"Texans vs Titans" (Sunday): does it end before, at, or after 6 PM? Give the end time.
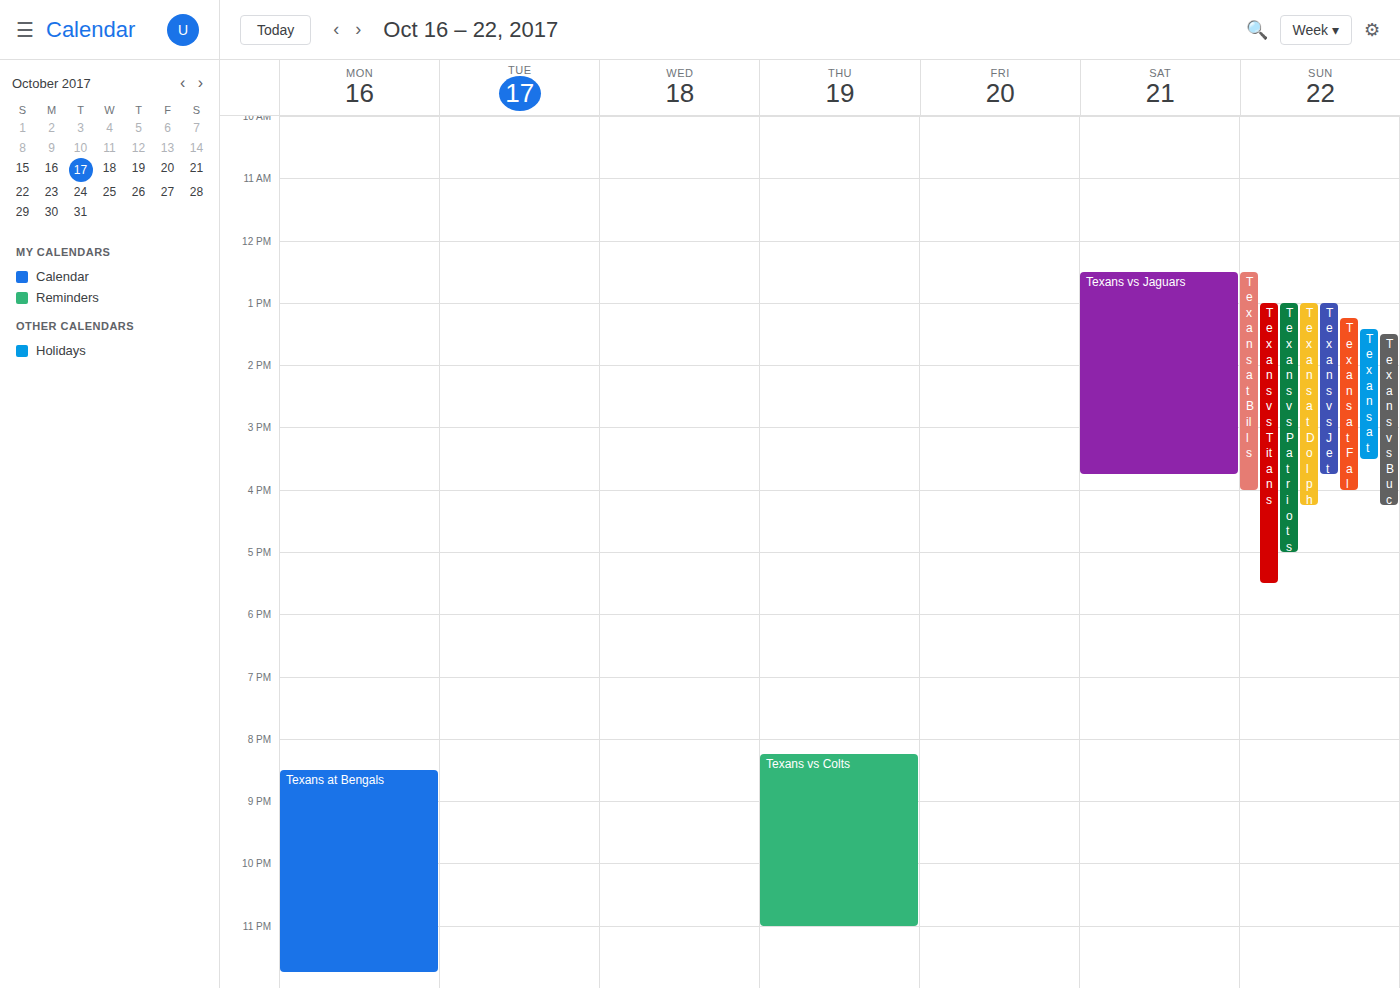
5:30 PM -- before 6 PM, 30 minutes above the 6 PM line.